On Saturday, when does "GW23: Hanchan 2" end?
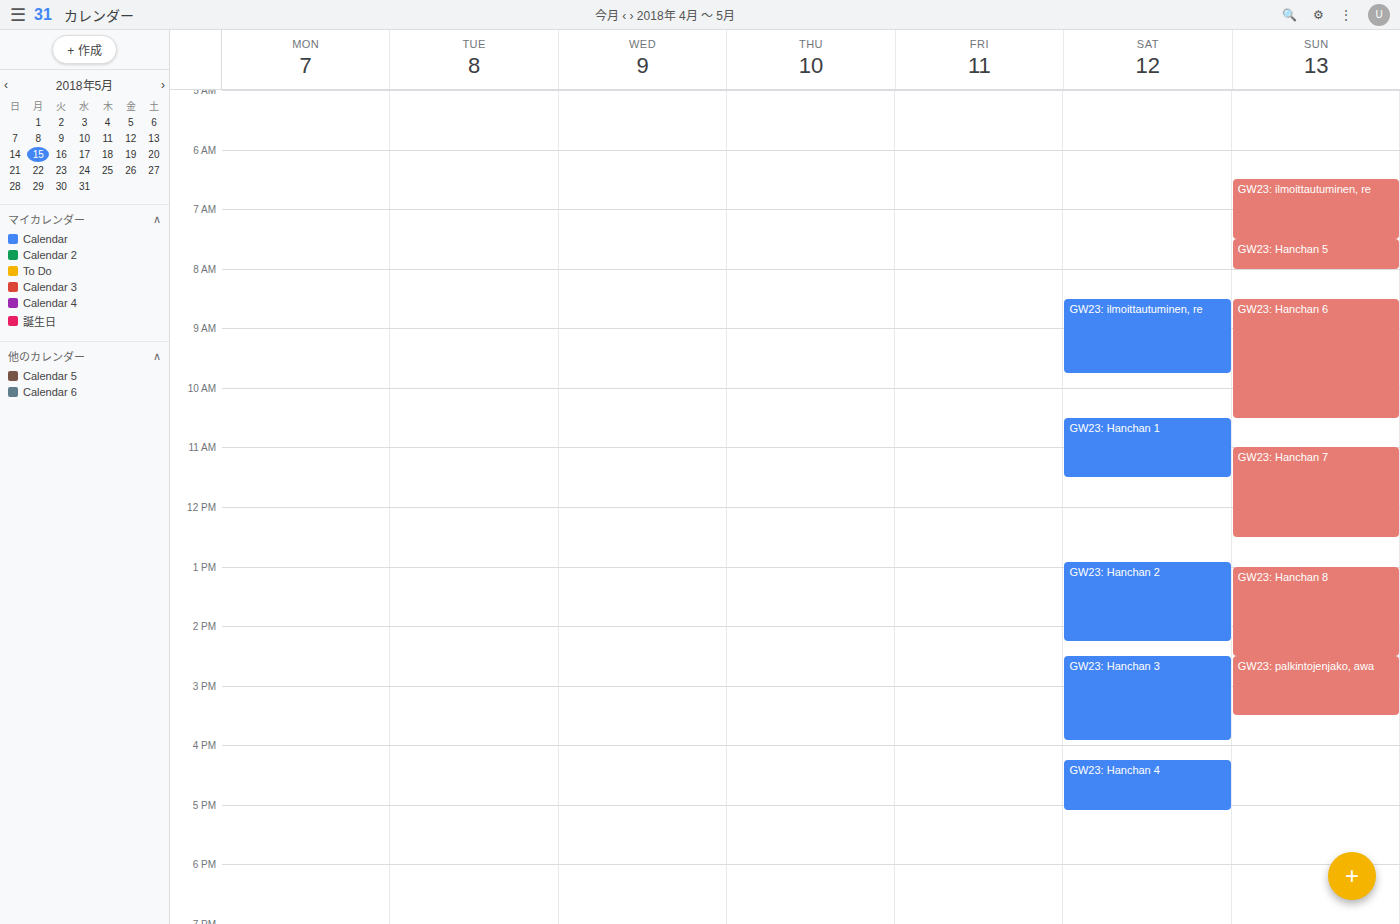
2:15 PM